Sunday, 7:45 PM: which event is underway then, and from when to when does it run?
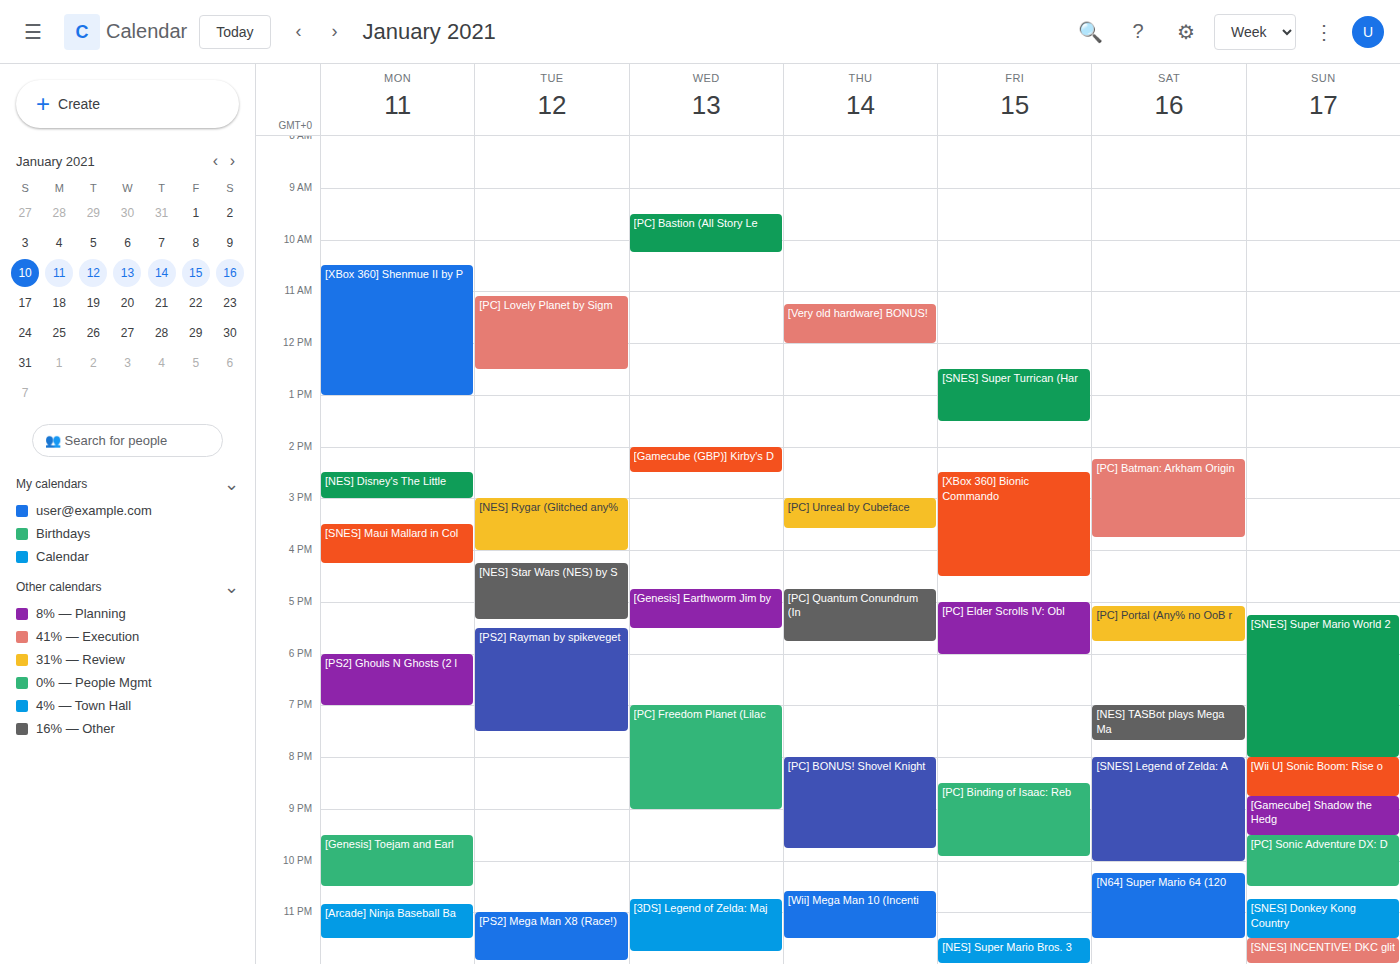
"[SNES] Super Mario World 2", 5:15 PM to 8:00 PM